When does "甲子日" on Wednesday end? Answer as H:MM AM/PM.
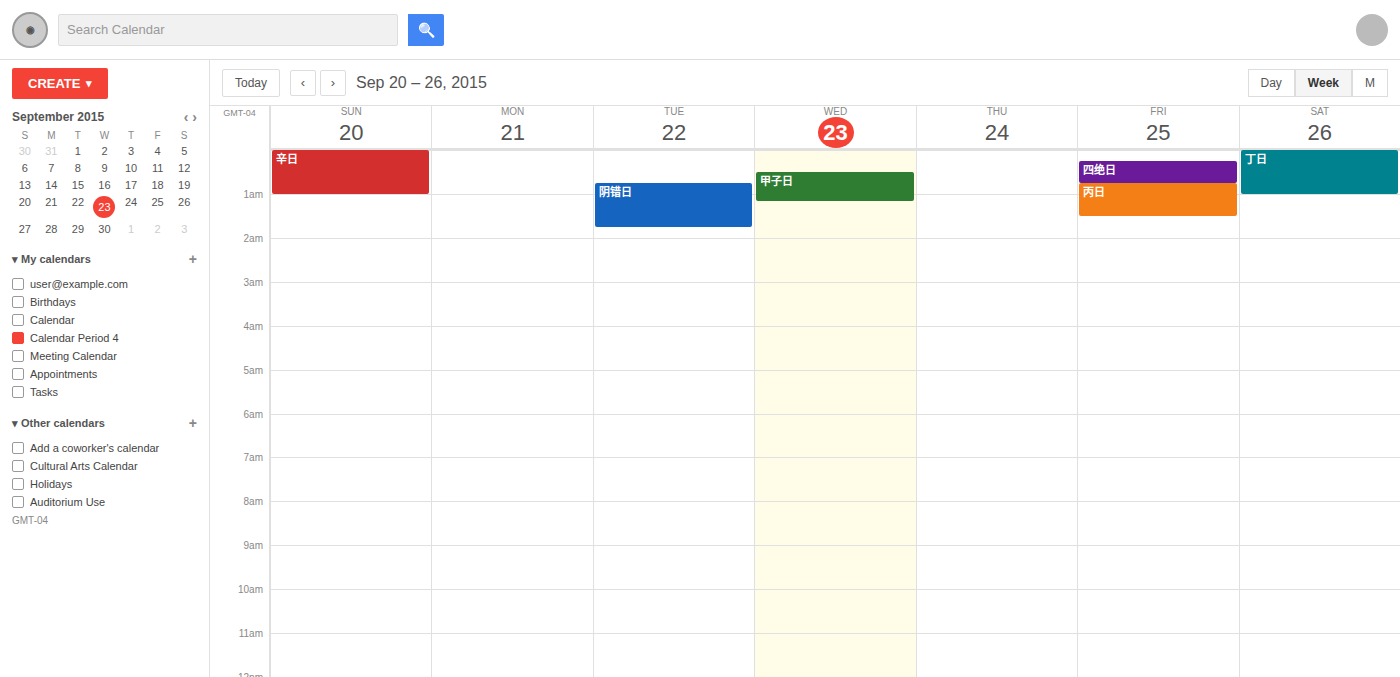
1:10 AM